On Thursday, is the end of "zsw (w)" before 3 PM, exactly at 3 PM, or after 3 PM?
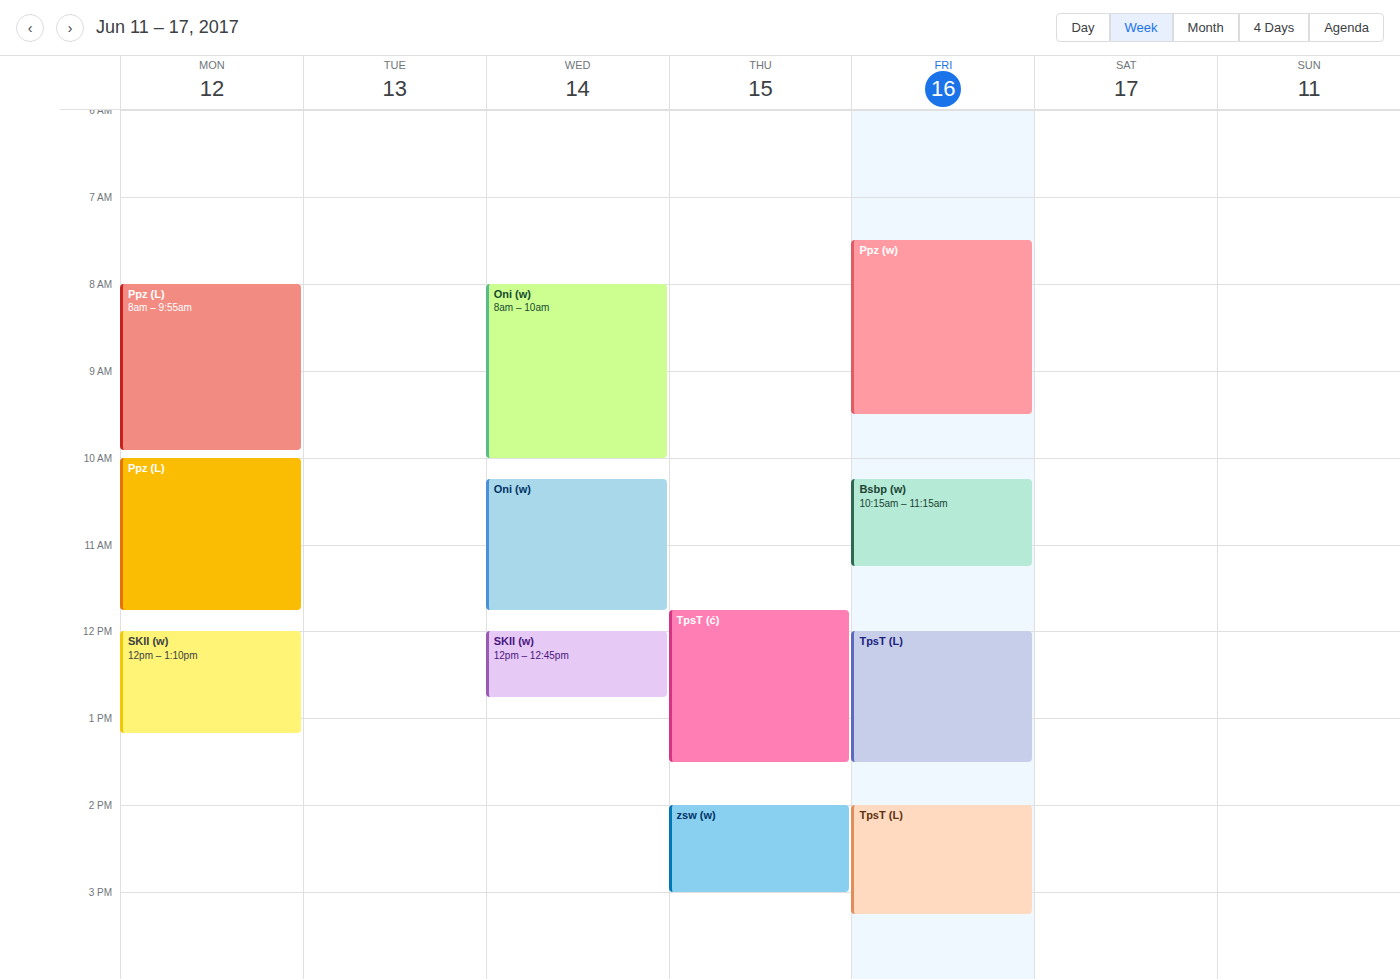
3:00 PM -- exactly at 3 PM, on the 3 PM line.